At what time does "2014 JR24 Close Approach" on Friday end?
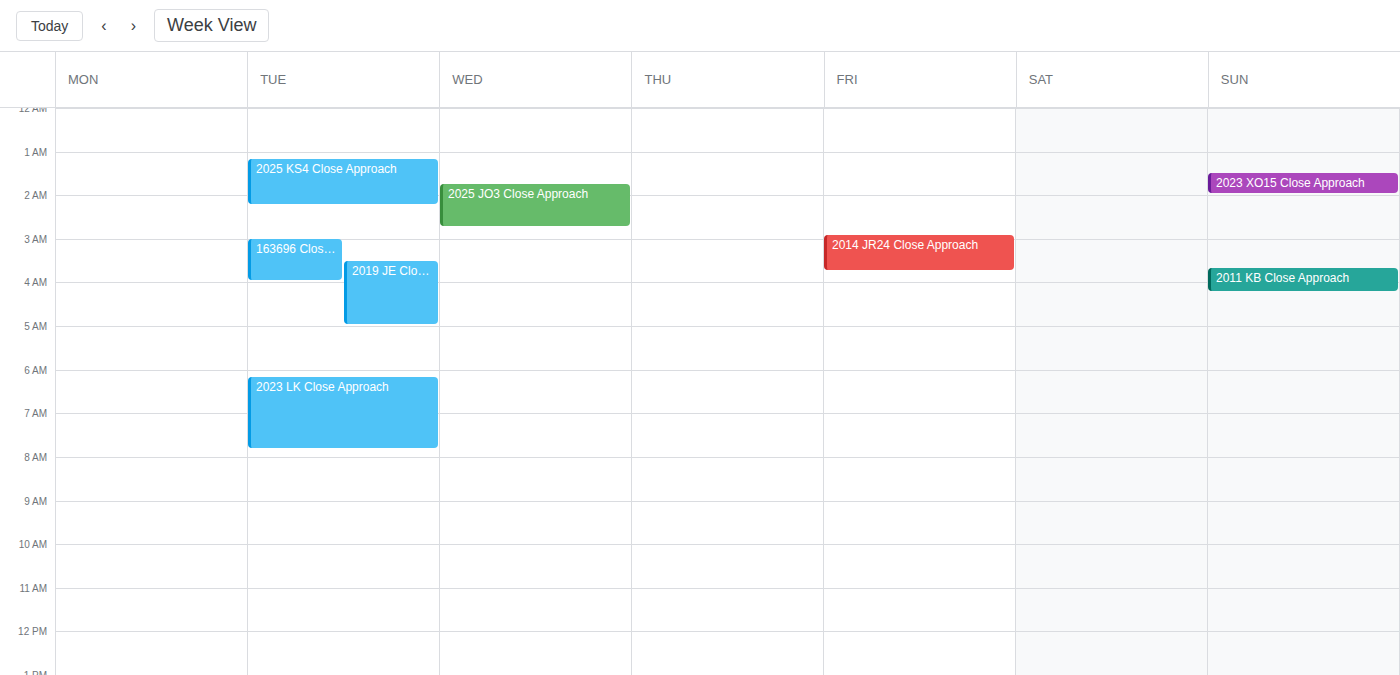
3:45 AM